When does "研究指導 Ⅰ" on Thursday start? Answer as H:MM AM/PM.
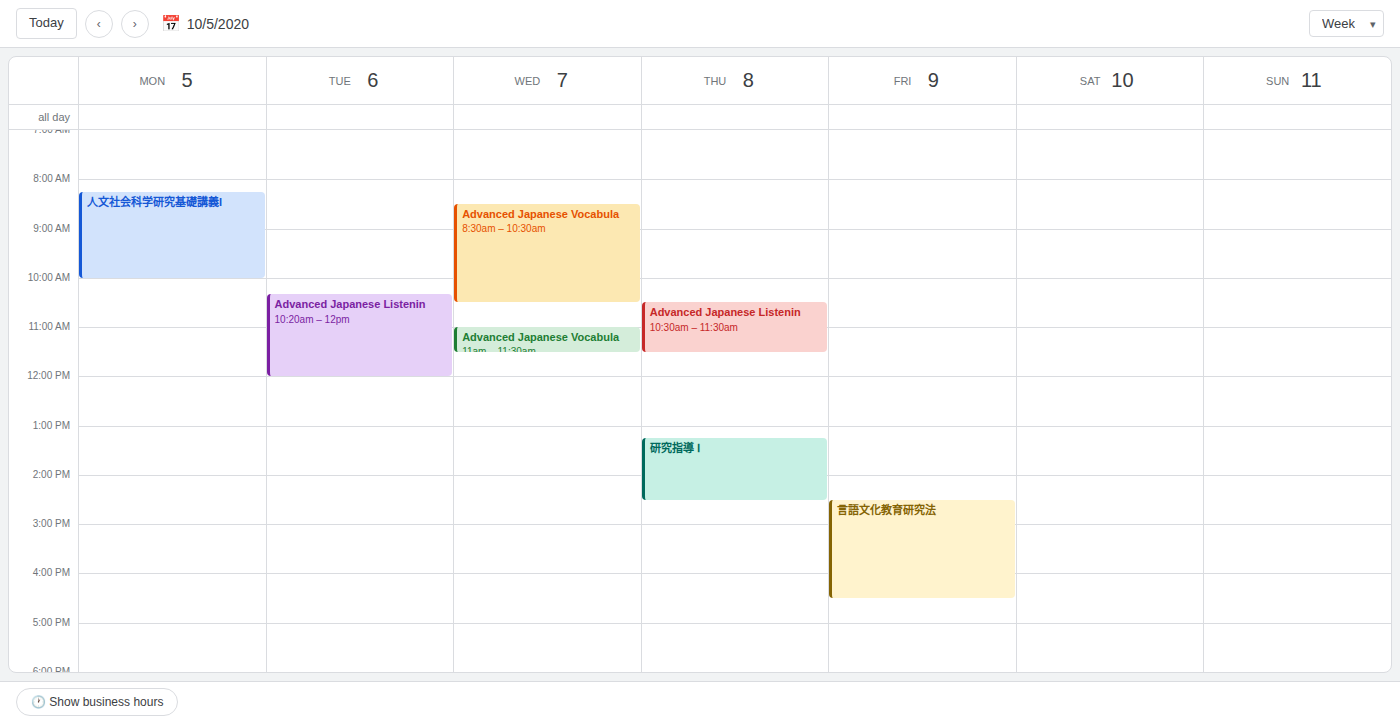
1:15 PM